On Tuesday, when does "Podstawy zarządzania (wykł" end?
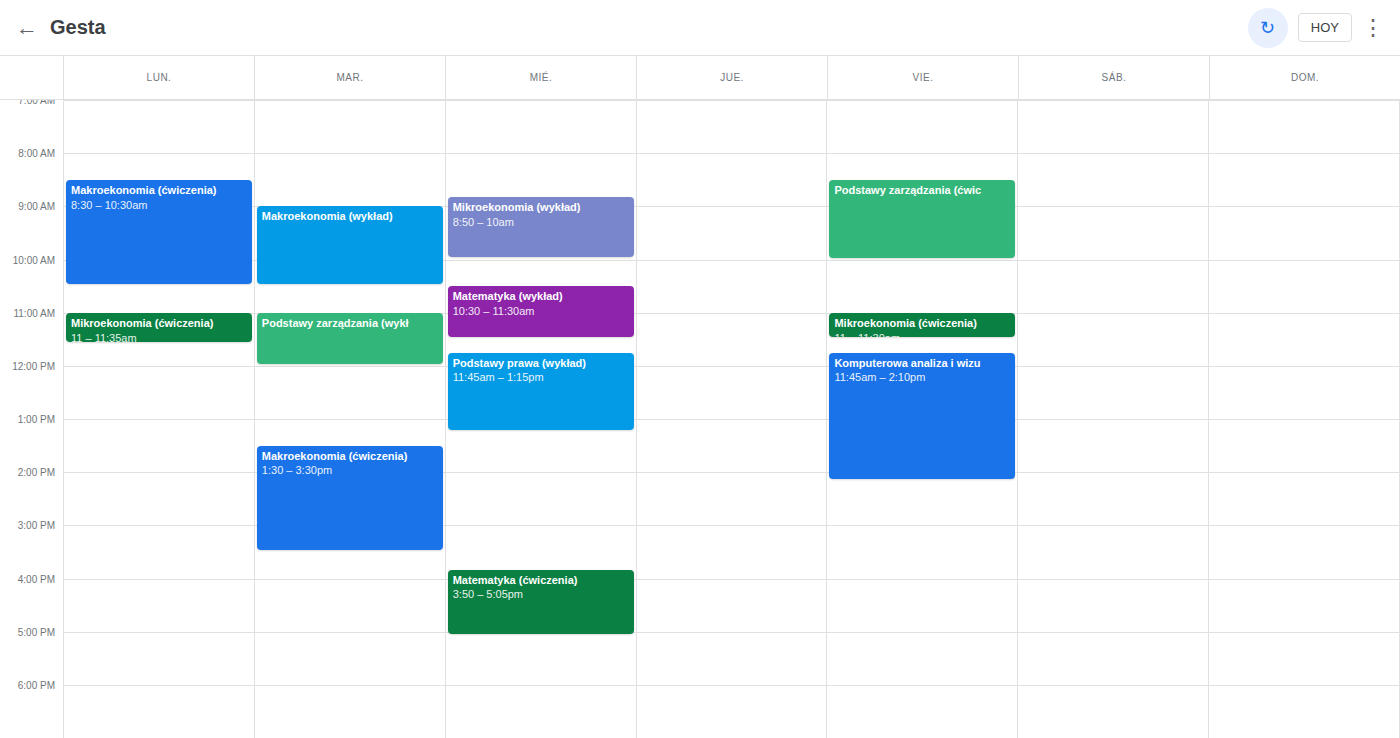
12:00 PM